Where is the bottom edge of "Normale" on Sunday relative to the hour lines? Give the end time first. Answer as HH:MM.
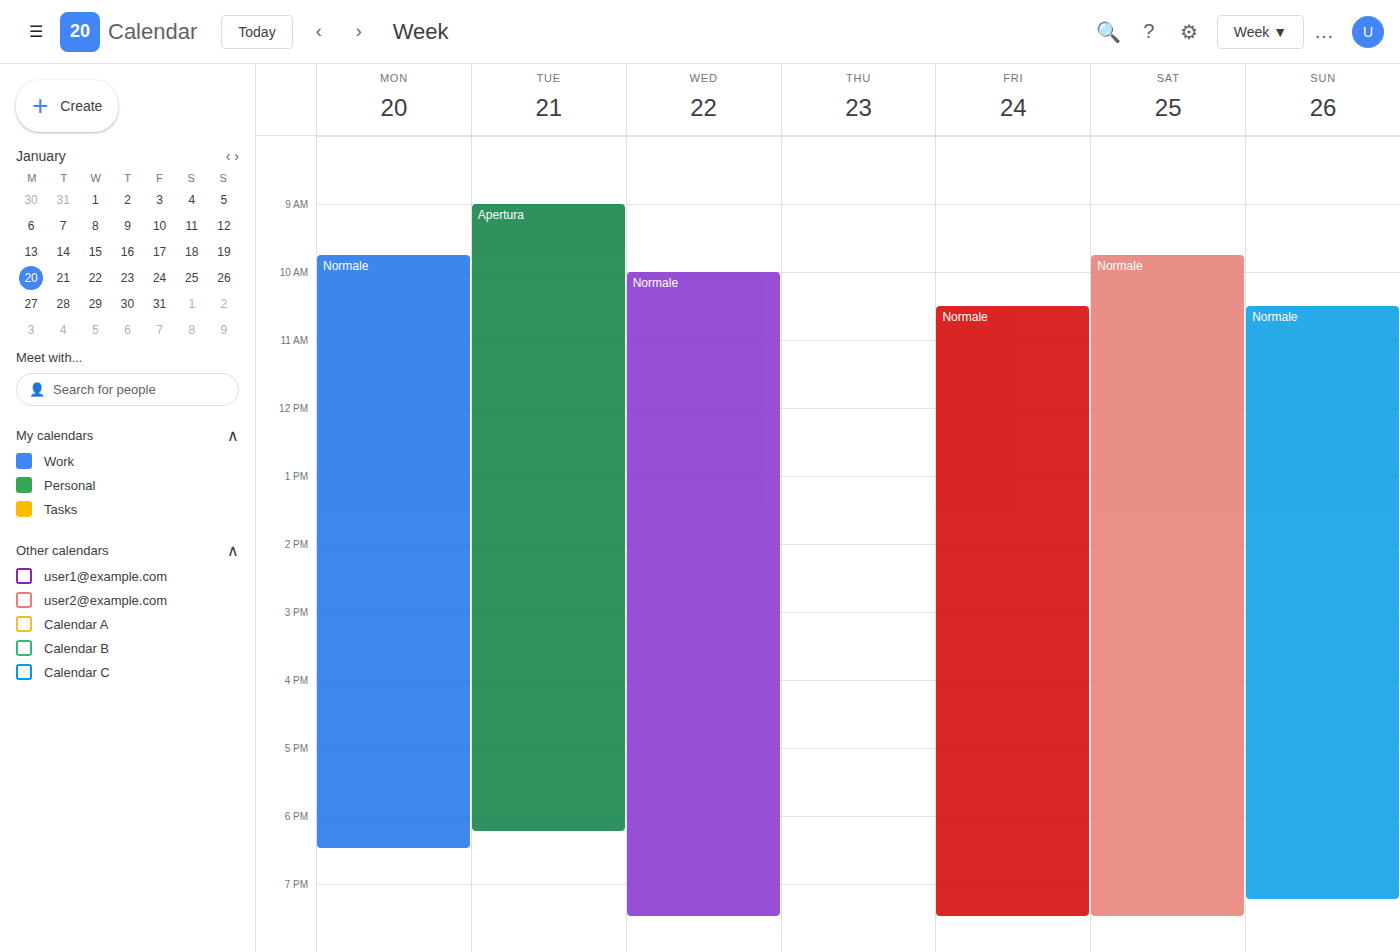
19:15 -- neither: a quarter of the way from the 19:00 line to the 20:00 line.